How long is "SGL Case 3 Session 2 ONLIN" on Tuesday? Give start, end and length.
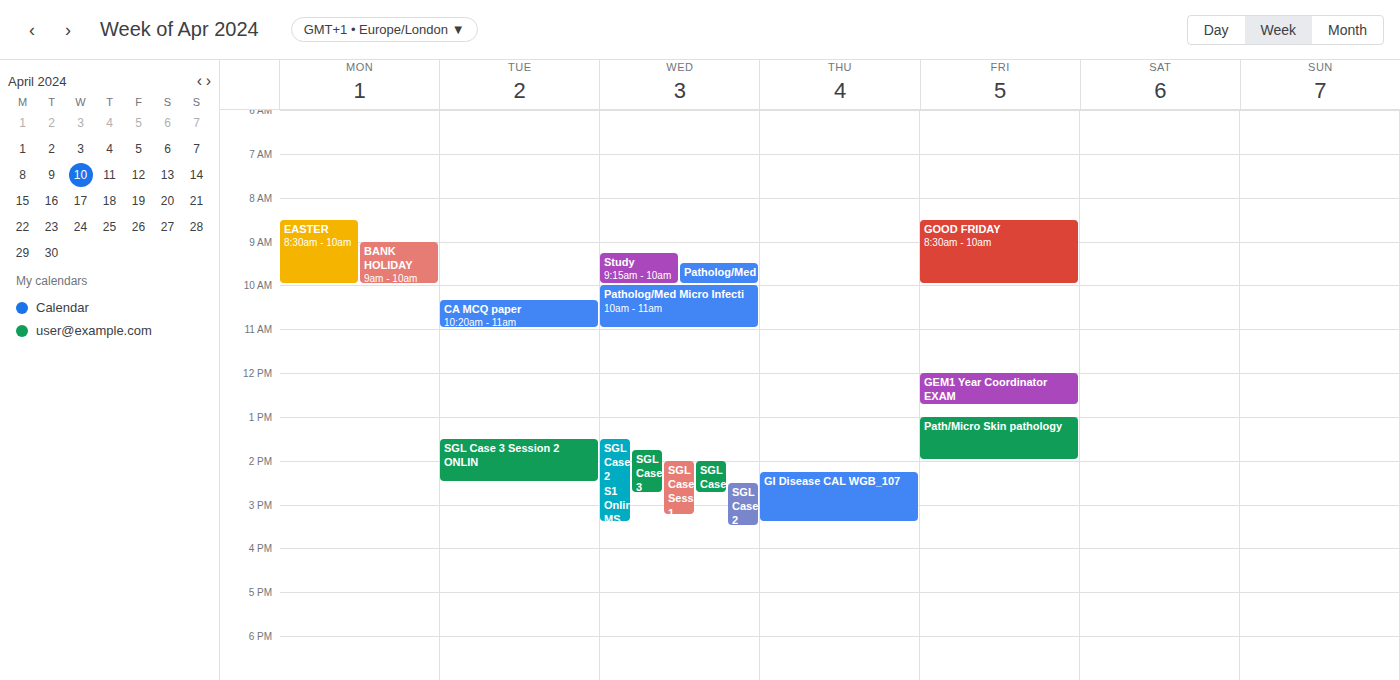
13:30 to 14:30, 1 hour